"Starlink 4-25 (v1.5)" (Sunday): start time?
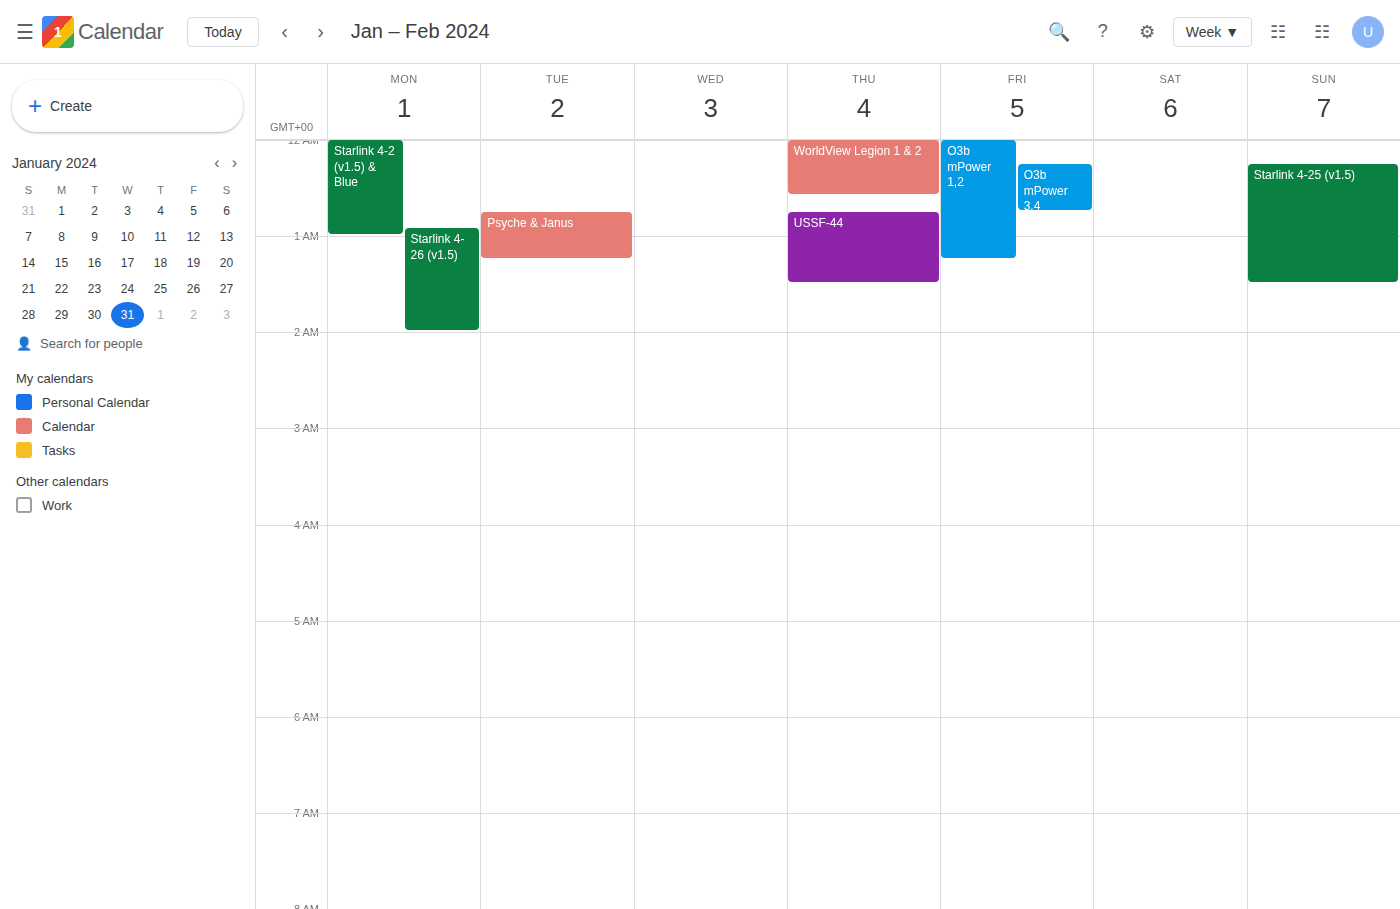
12:15 AM